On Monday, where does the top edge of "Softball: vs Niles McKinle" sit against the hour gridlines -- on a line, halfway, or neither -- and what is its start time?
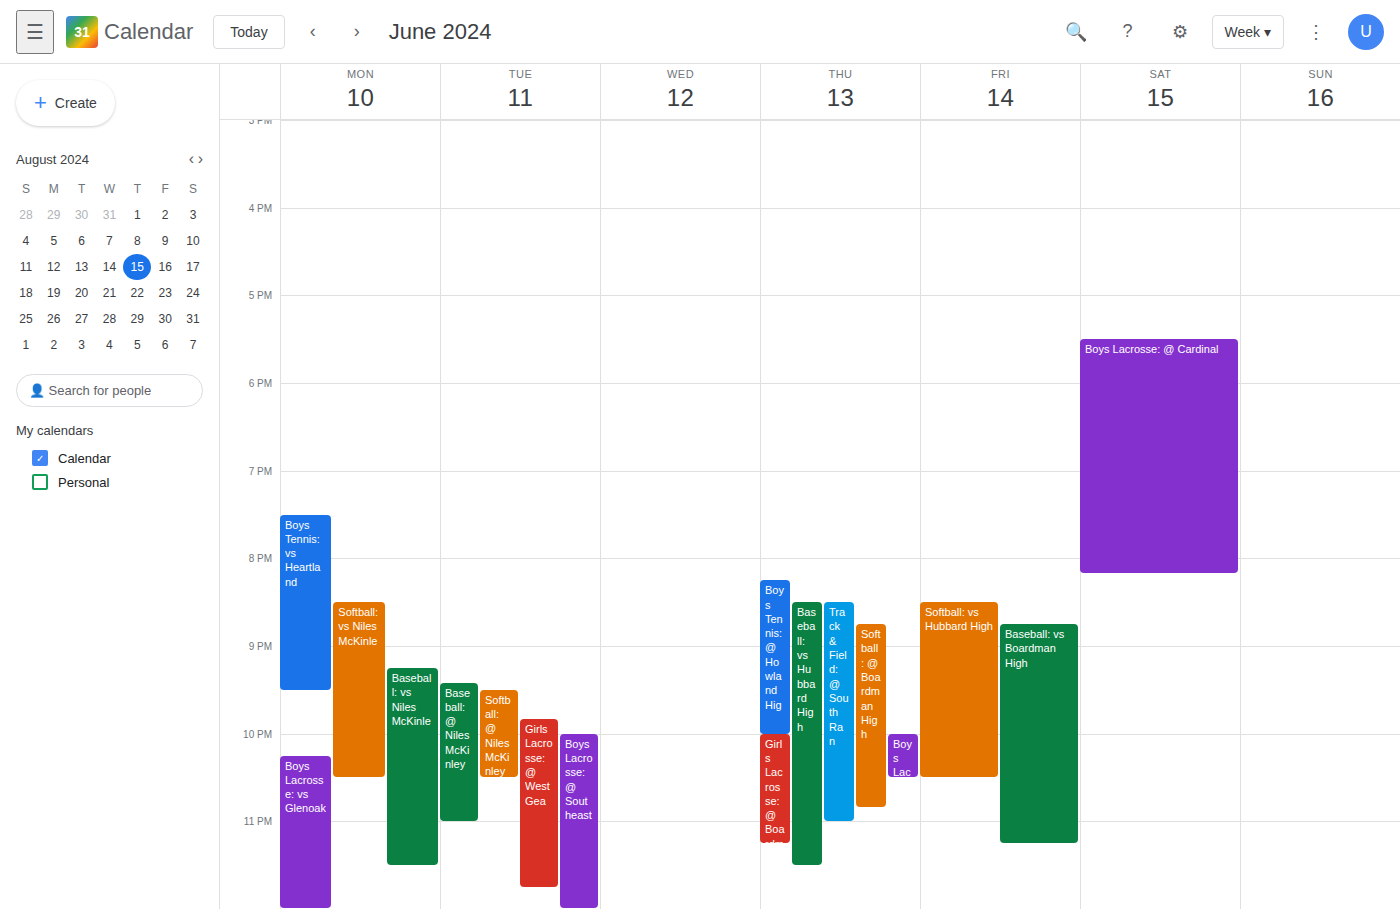
8:30 PM -- halfway between the 8 PM and 9 PM lines.